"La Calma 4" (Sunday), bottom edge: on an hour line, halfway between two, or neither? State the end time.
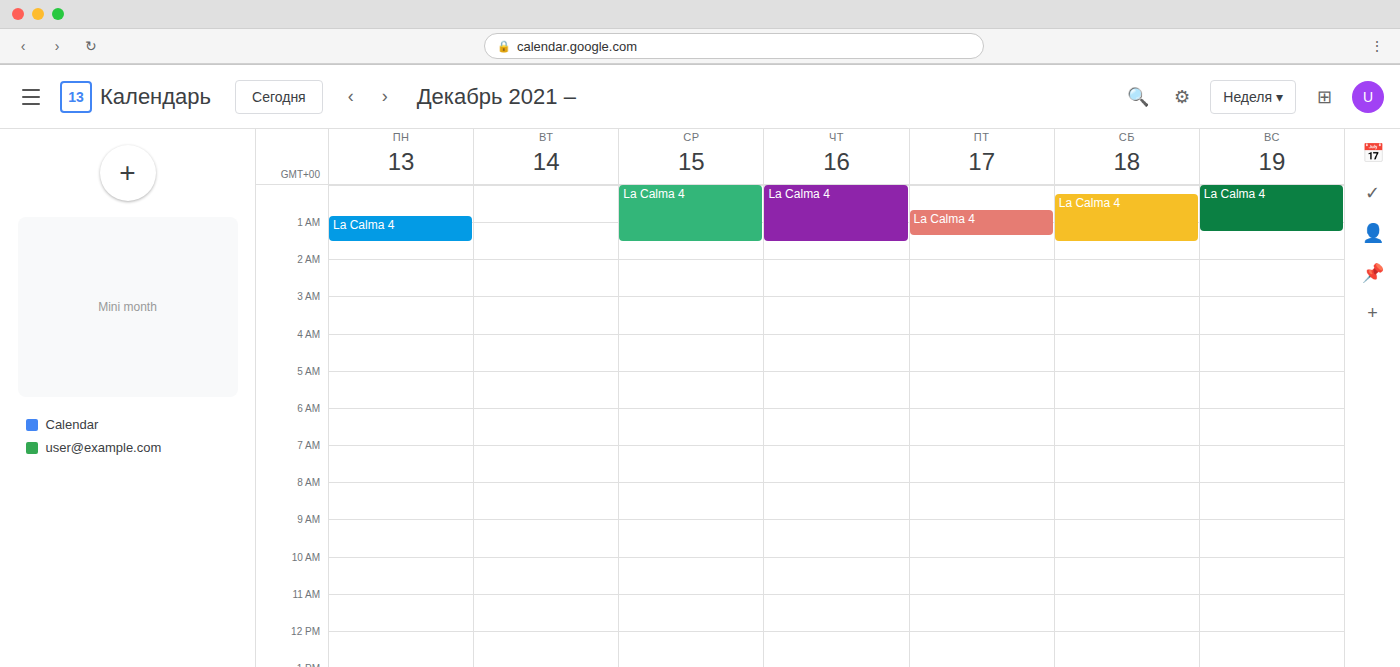
1:15 AM -- neither: a quarter of the way from the 1 AM line to the 2 AM line.